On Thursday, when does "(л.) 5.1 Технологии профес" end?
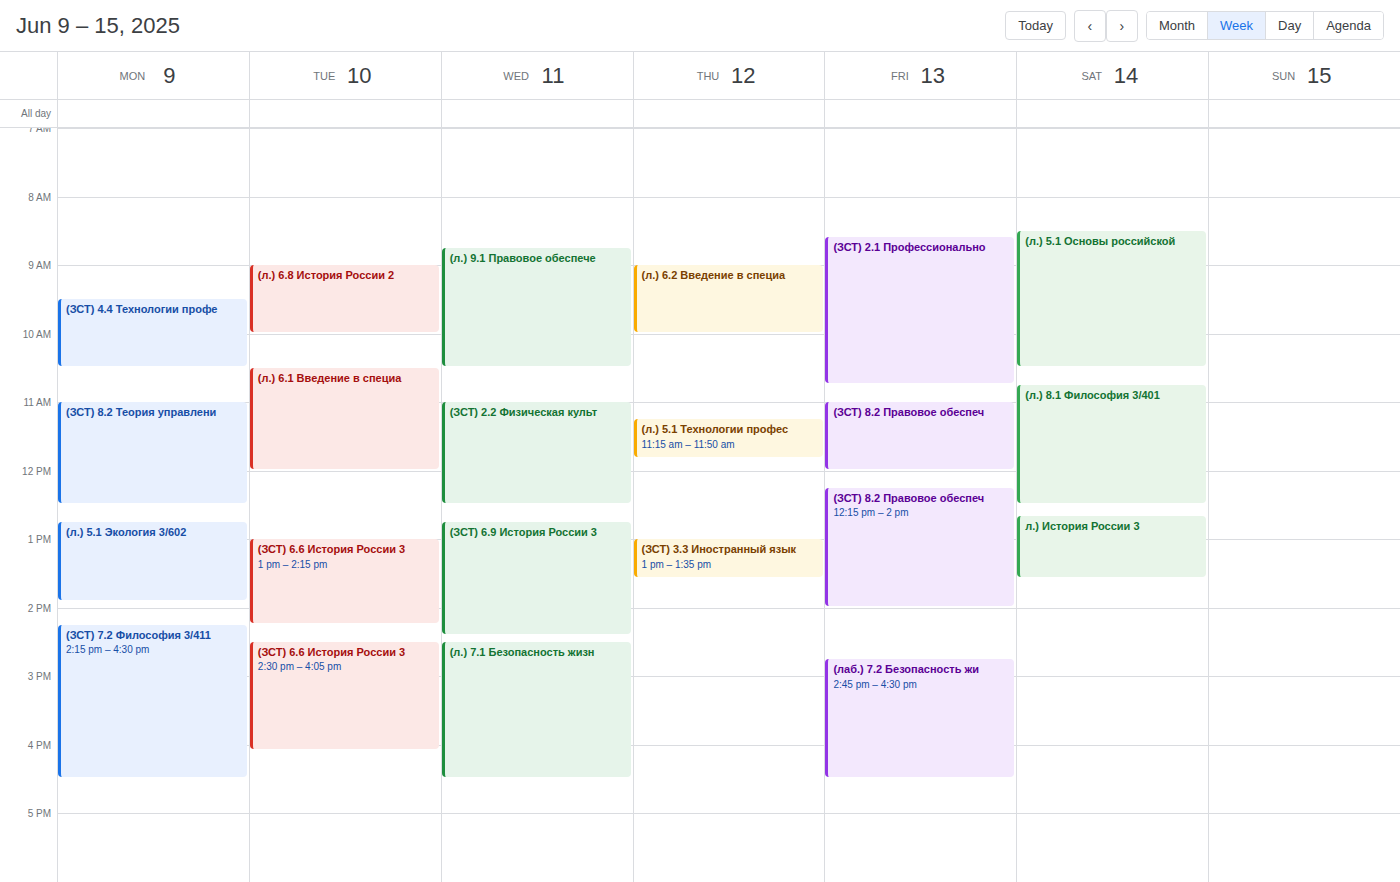
11:50